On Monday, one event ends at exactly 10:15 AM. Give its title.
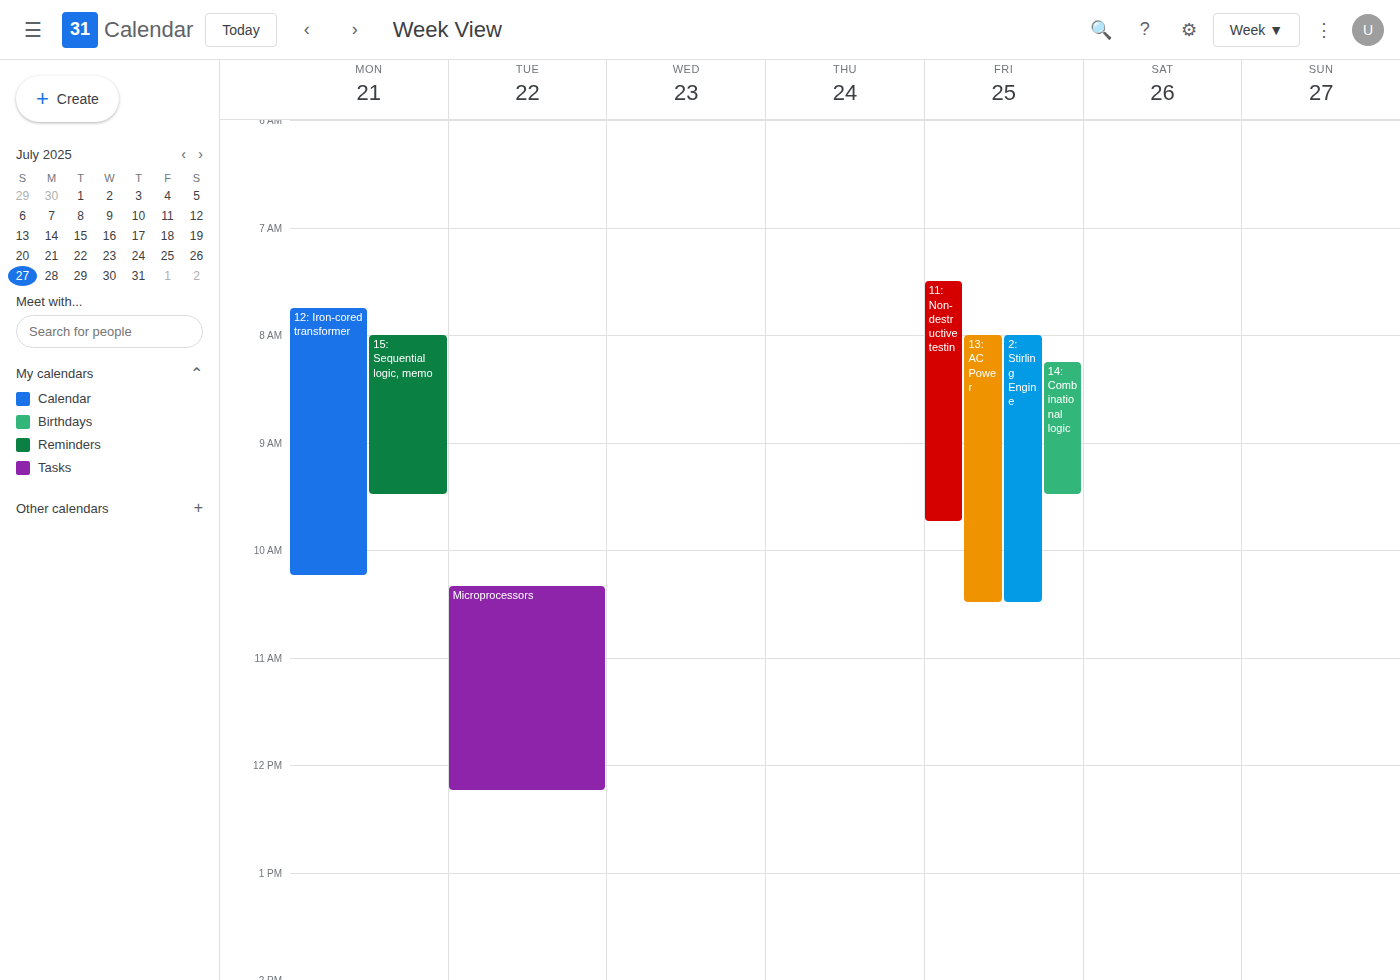
"12: Iron-cored transformer"